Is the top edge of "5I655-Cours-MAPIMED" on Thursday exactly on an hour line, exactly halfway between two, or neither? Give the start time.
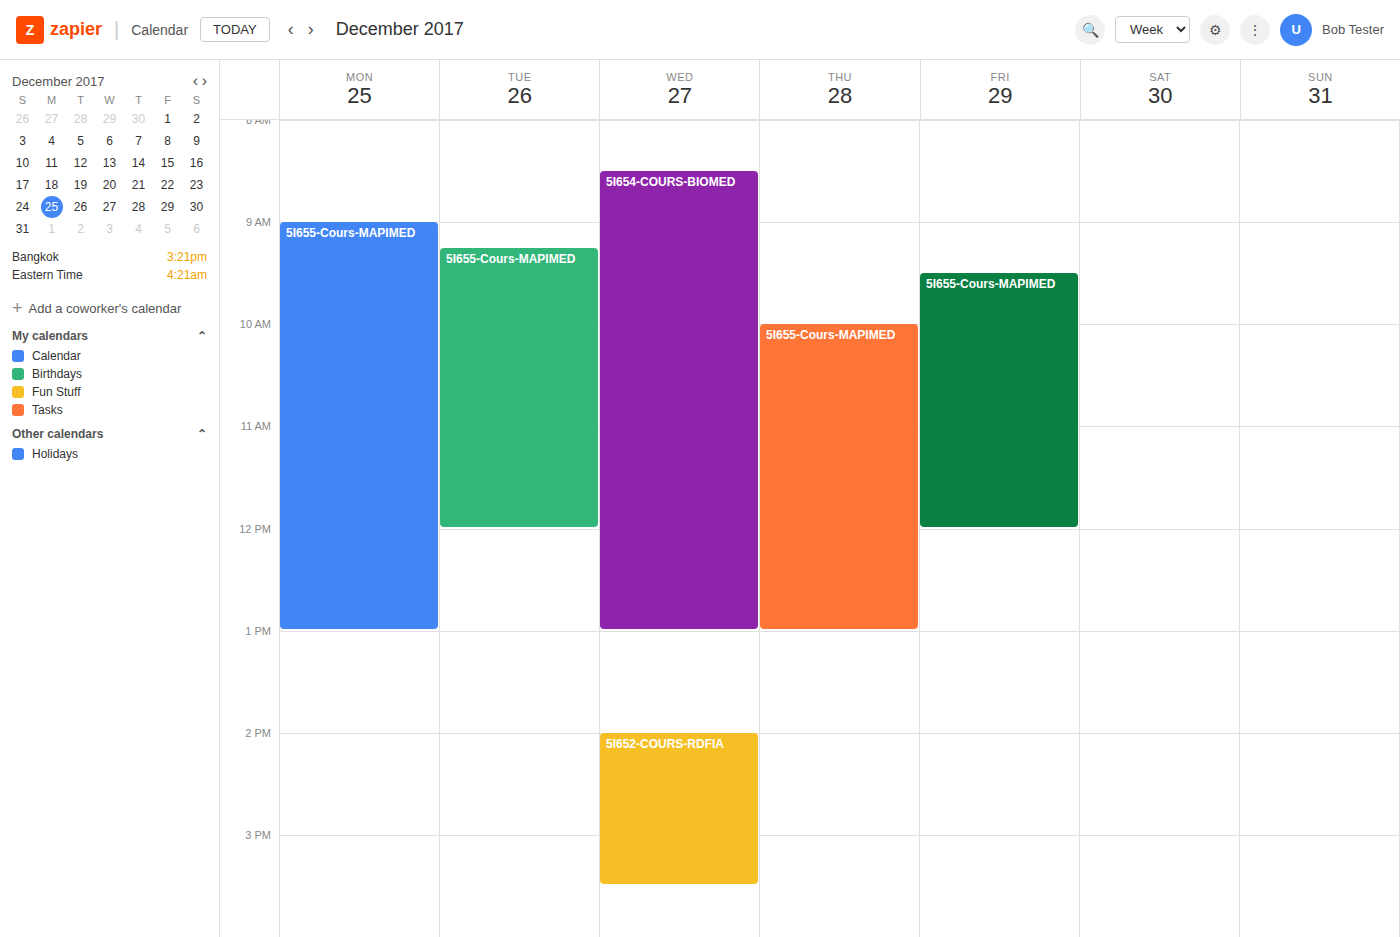
10:00 AM -- exactly on the 10 AM line.